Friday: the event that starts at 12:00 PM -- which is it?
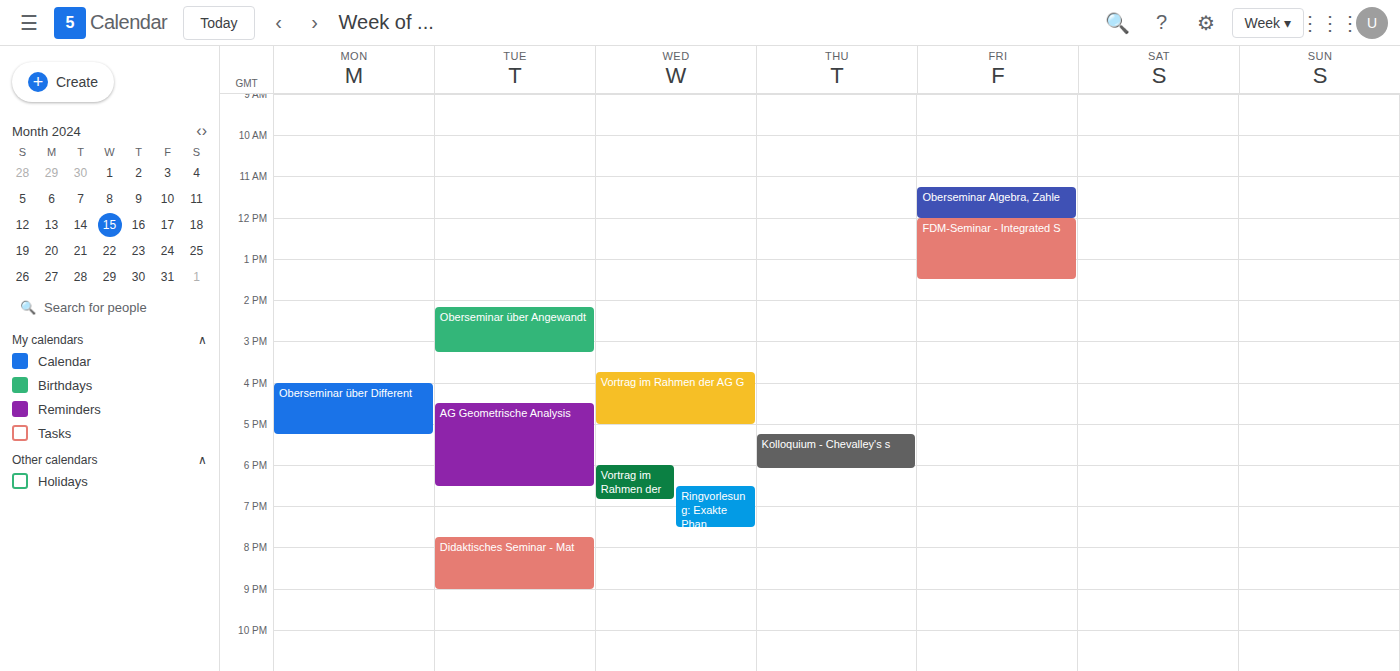
"FDM-Seminar - Integrated S"